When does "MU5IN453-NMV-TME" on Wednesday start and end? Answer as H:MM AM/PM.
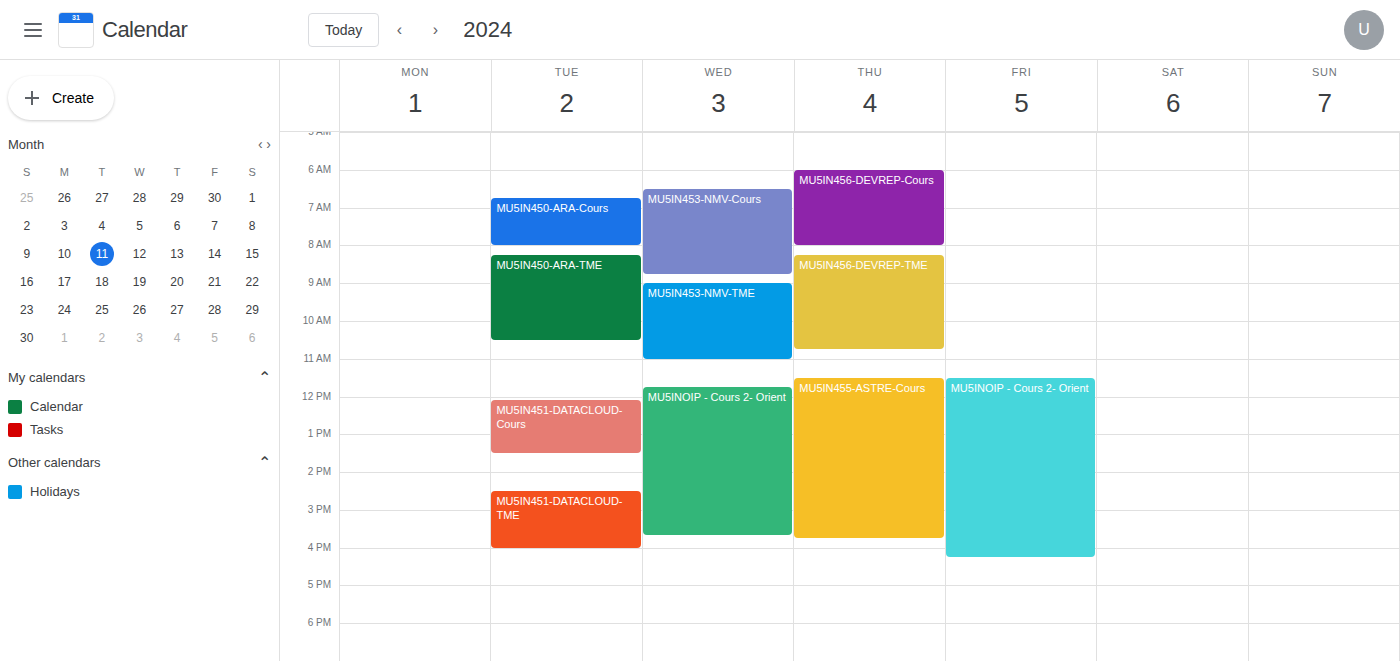
9:00 AM to 11:00 AM